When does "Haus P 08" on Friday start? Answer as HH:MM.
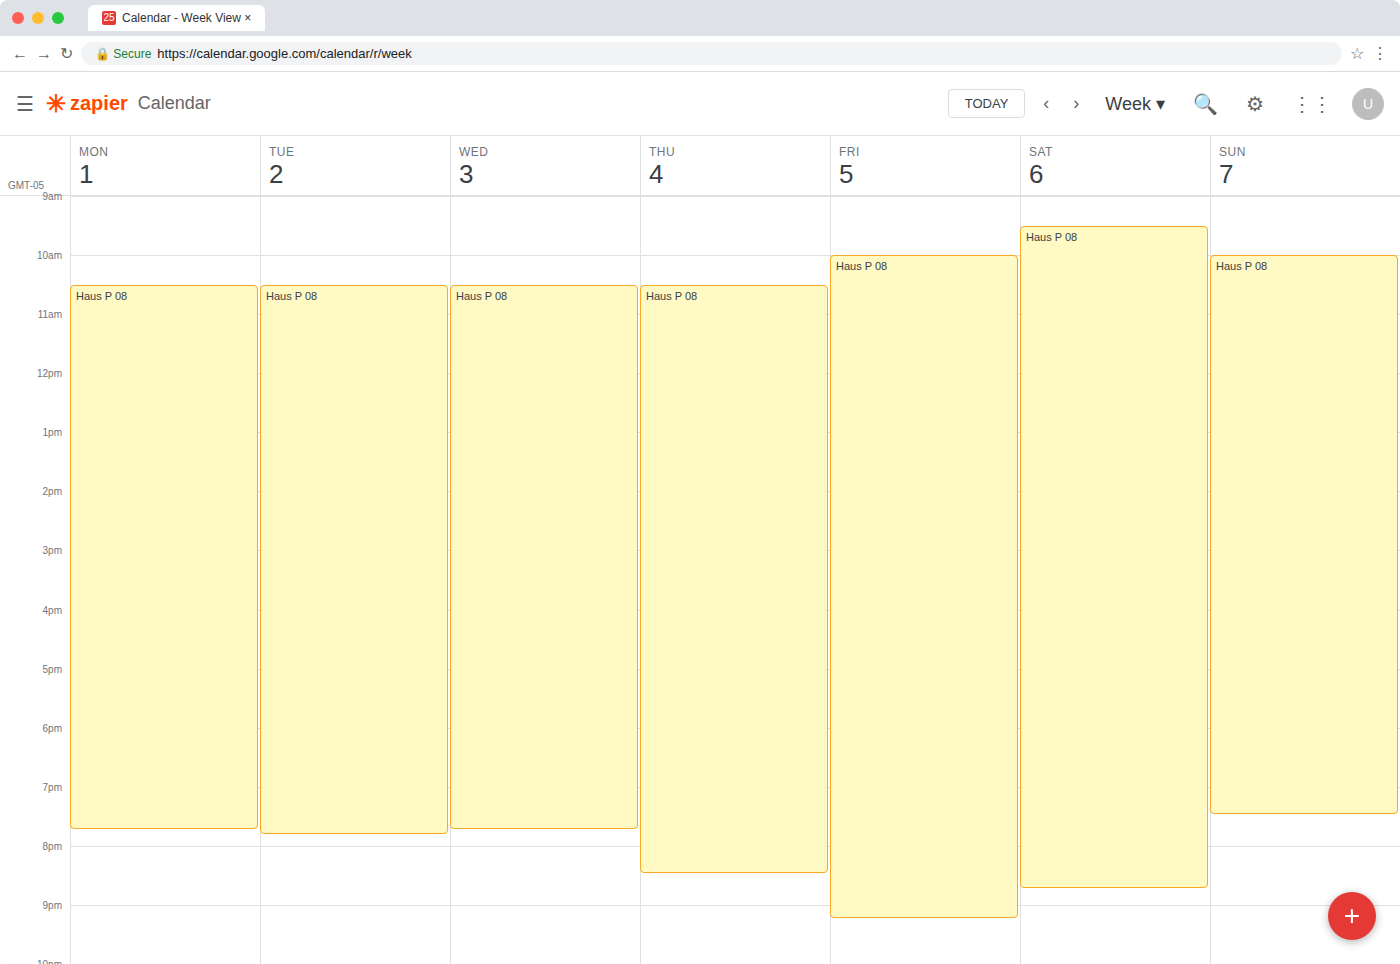
10:00